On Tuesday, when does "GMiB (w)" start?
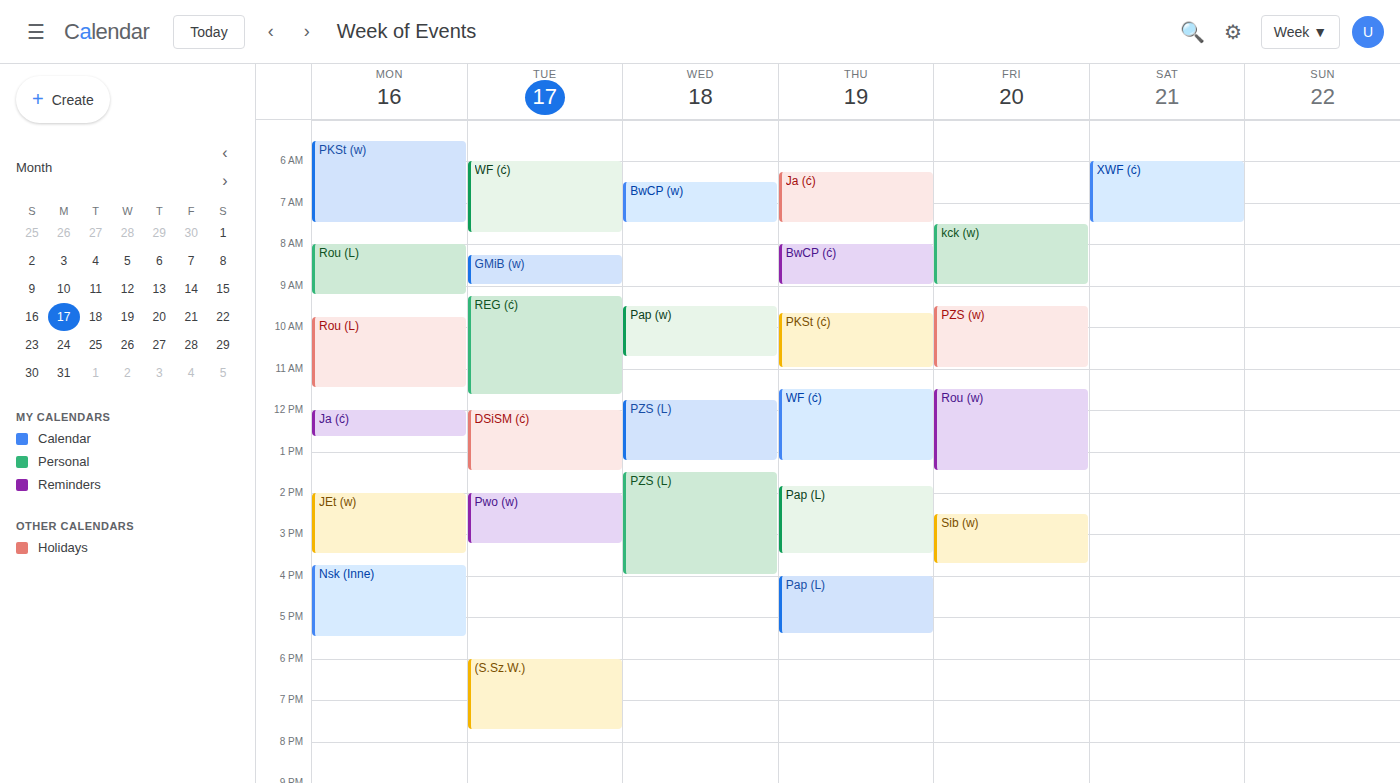
8:15 AM